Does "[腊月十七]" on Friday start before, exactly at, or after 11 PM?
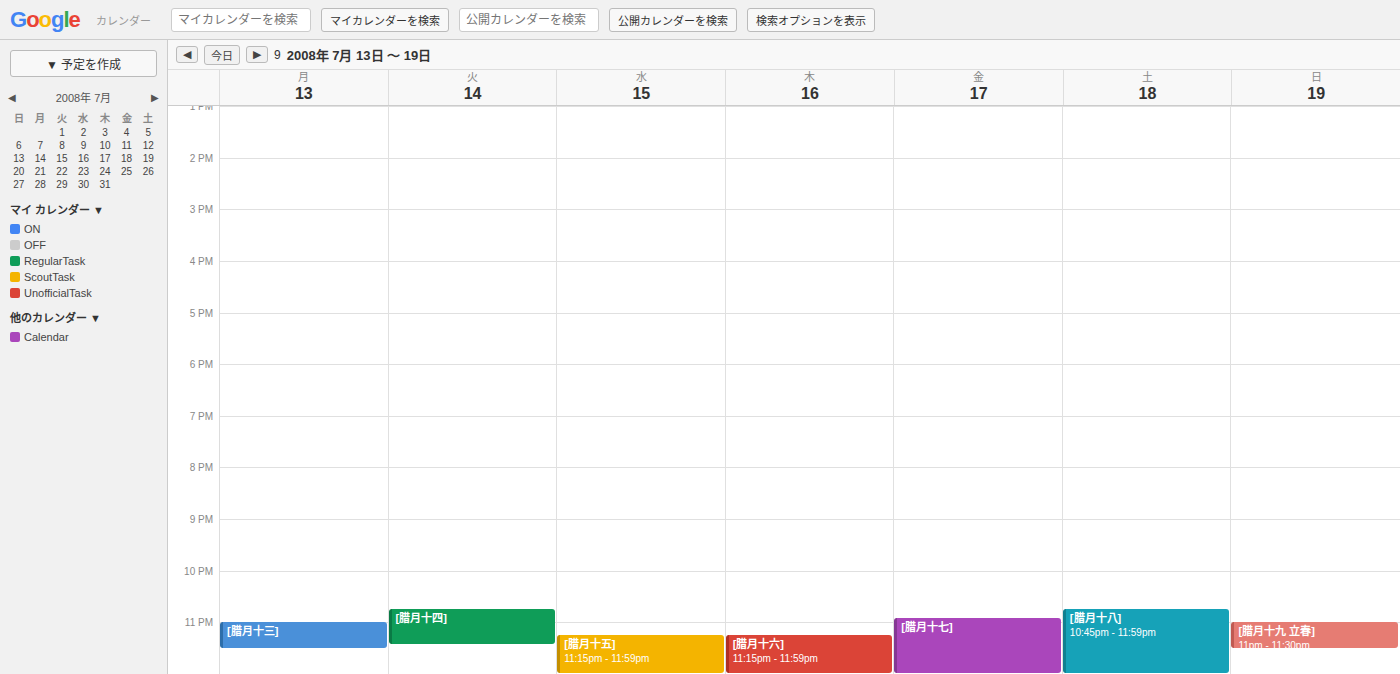
10:55 PM -- before 11 PM, 5 minutes above the 11 PM line.